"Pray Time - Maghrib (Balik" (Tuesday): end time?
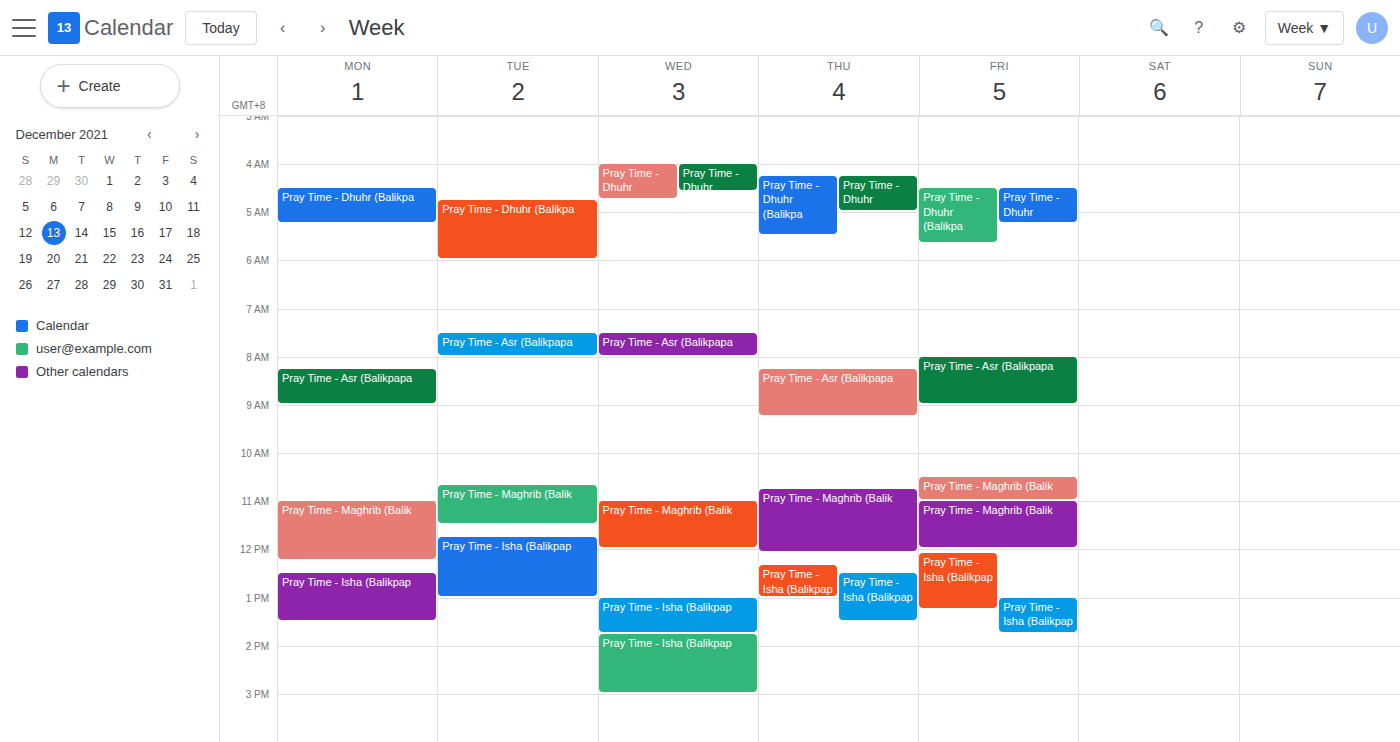
11:30